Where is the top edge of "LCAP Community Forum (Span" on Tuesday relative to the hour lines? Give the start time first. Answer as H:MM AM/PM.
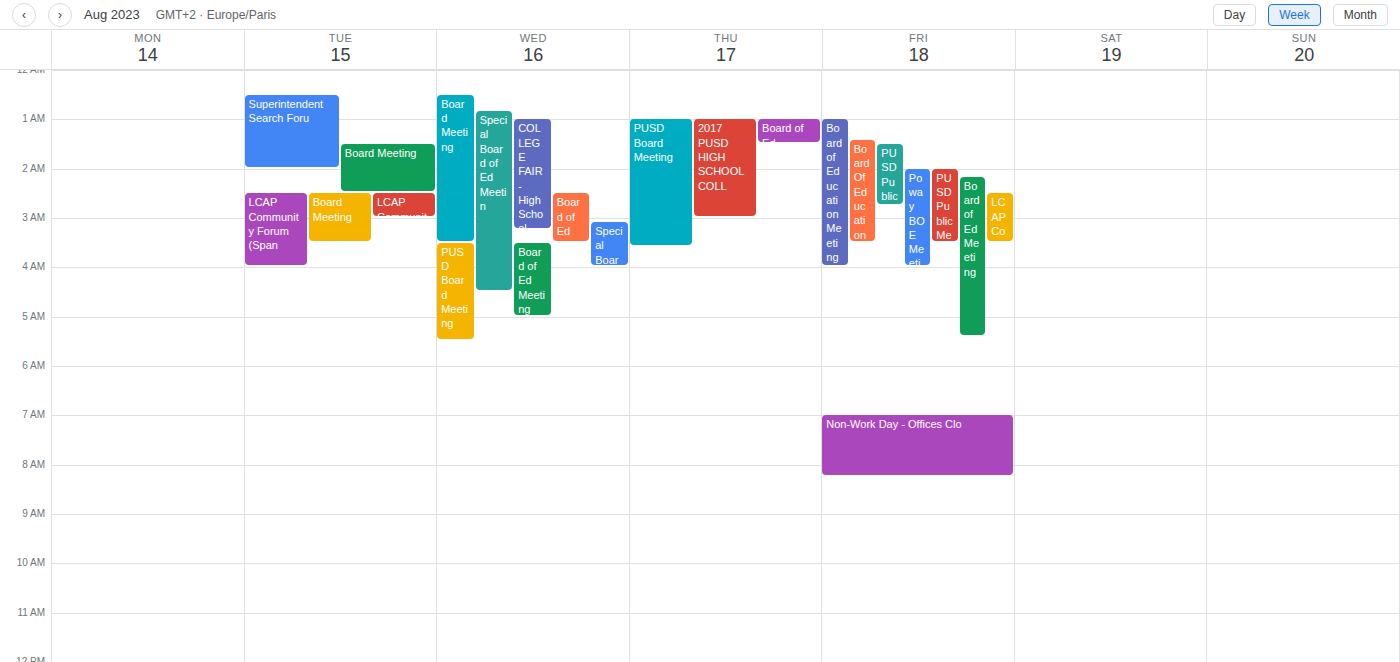
2:30 AM -- halfway between the 2 AM and 3 AM lines.